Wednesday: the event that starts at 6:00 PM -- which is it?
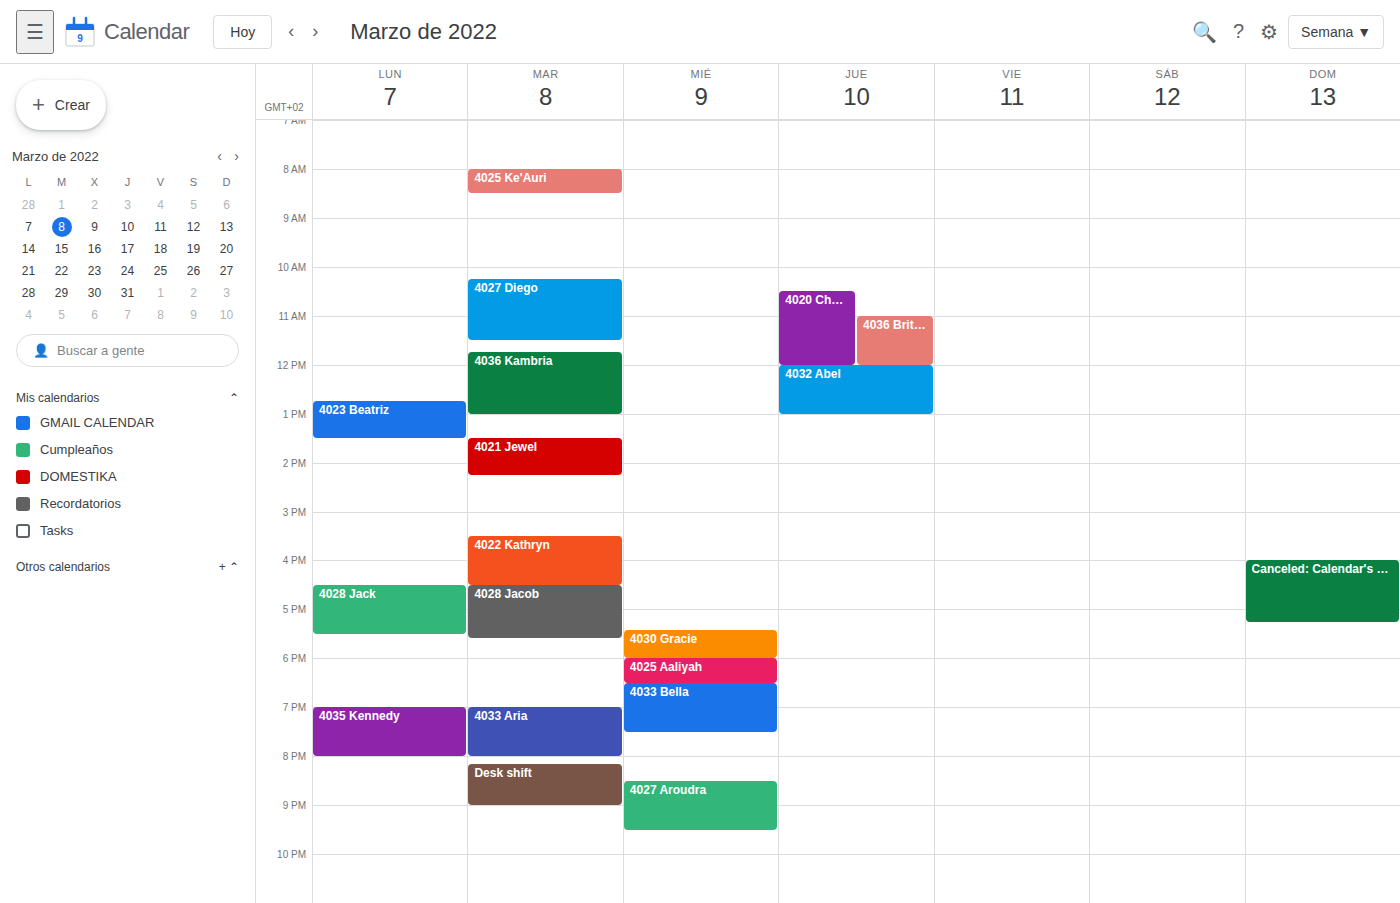
"4025 Aaliyah"